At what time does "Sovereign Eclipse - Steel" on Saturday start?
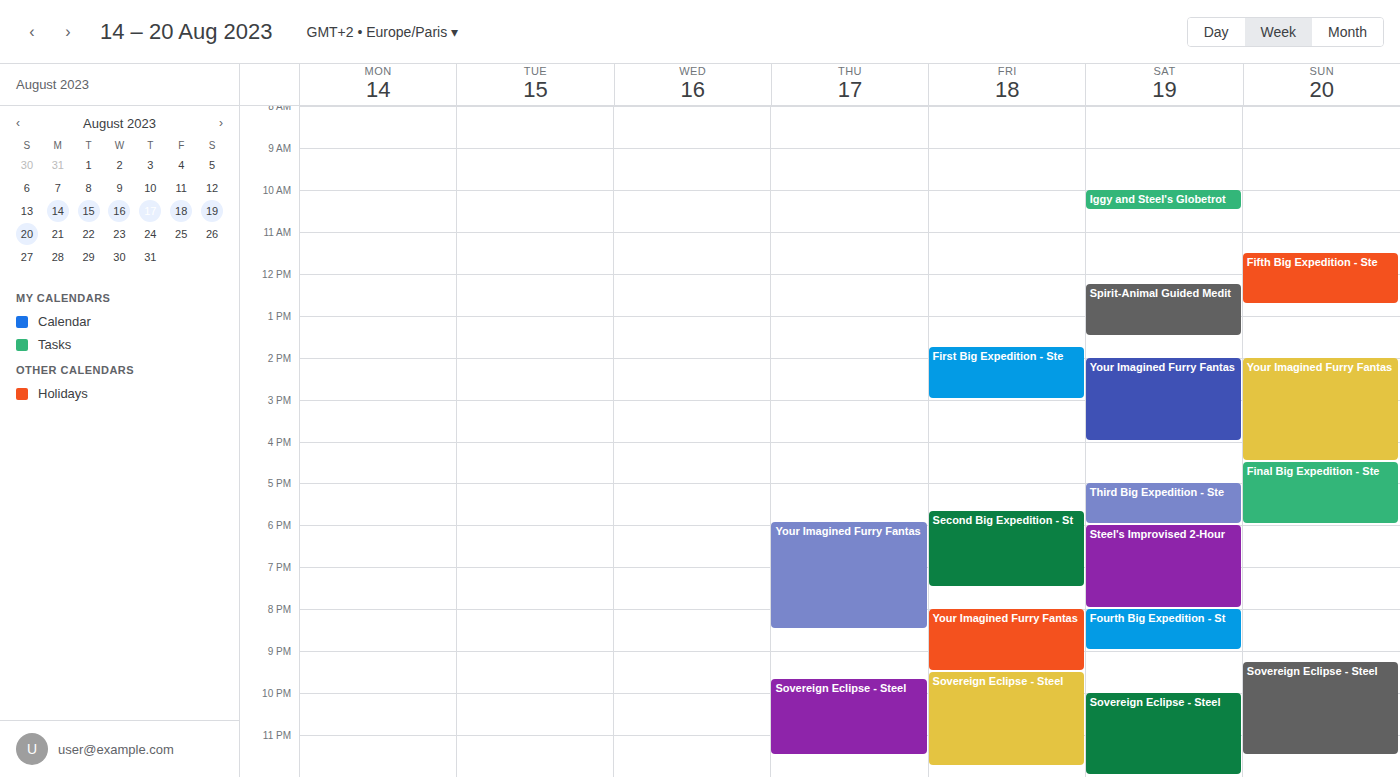
10:00 PM